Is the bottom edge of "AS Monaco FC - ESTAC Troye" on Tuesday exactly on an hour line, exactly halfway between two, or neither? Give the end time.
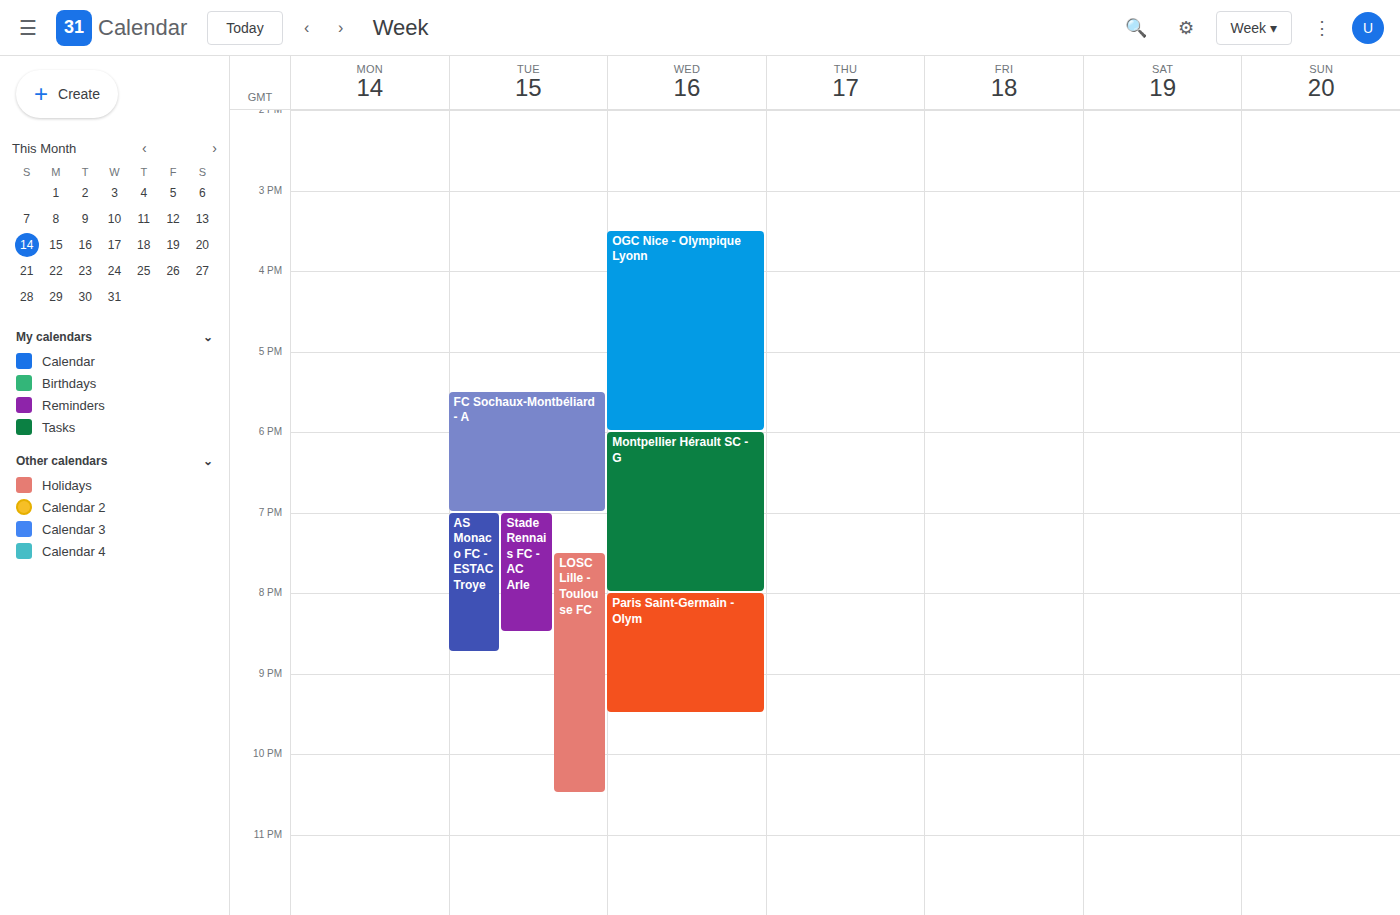
8:45 PM -- neither: three quarters of the way from the 8 PM line to the 9 PM line.